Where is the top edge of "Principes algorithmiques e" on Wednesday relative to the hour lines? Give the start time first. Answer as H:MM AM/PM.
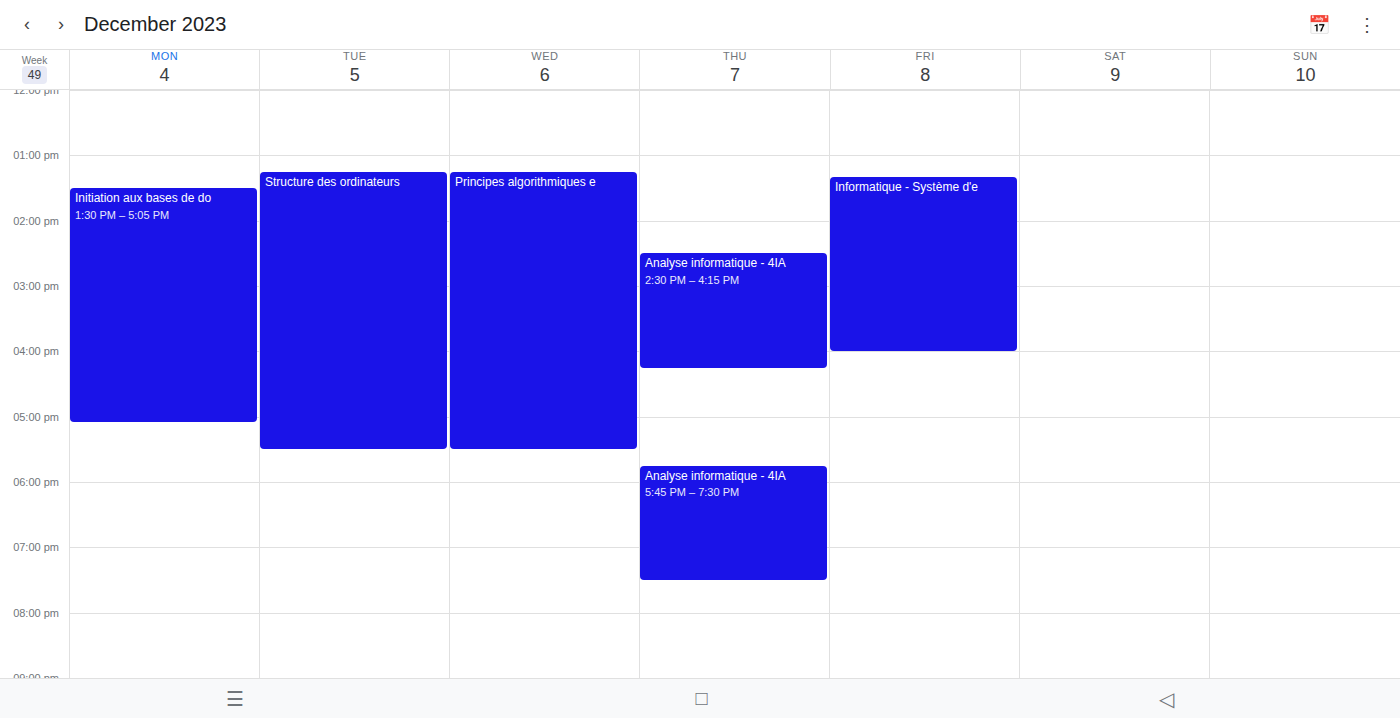
1:15 PM -- neither: a quarter of the way from the 1 PM line to the 2 PM line.